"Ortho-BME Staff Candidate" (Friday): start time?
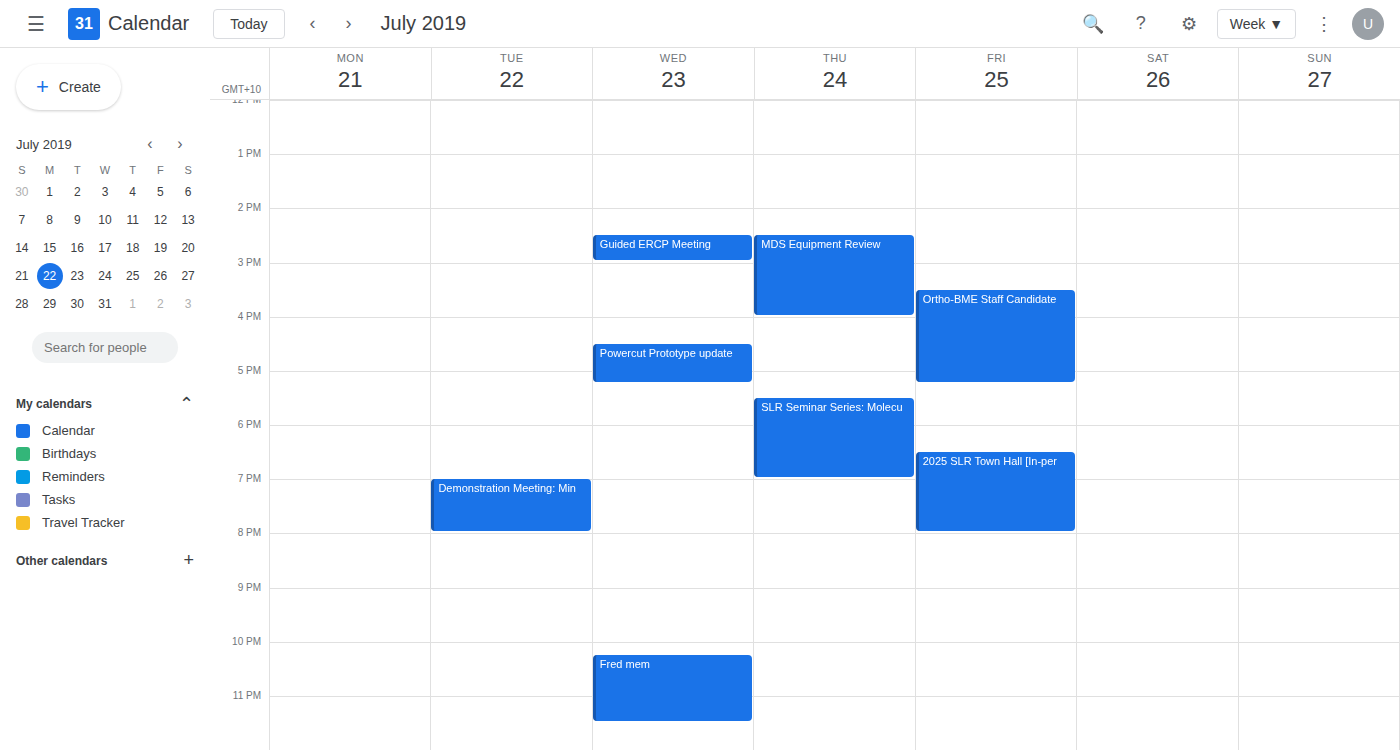
15:30